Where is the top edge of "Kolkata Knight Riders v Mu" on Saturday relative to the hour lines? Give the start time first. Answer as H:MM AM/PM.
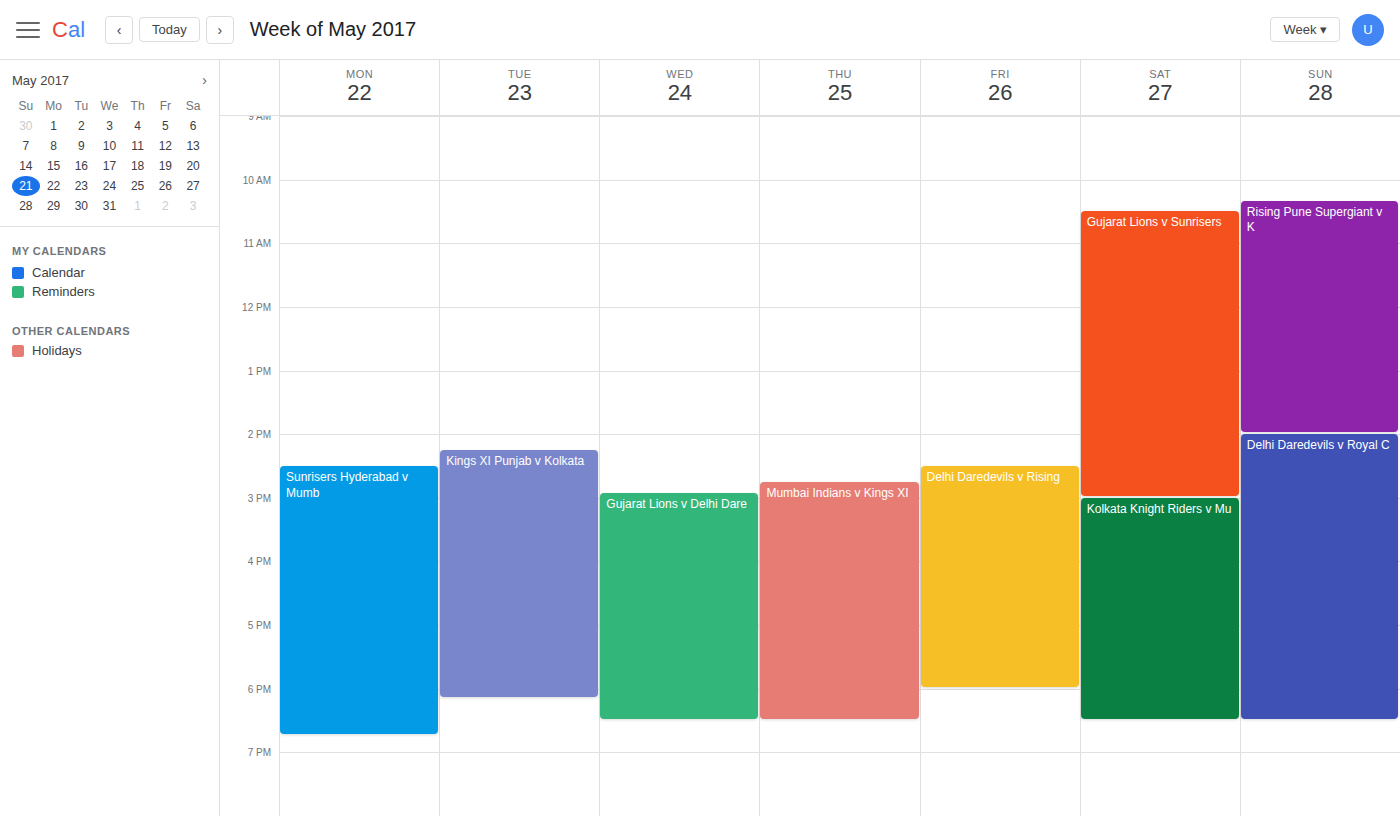
3:00 PM -- exactly on the 3 PM line.